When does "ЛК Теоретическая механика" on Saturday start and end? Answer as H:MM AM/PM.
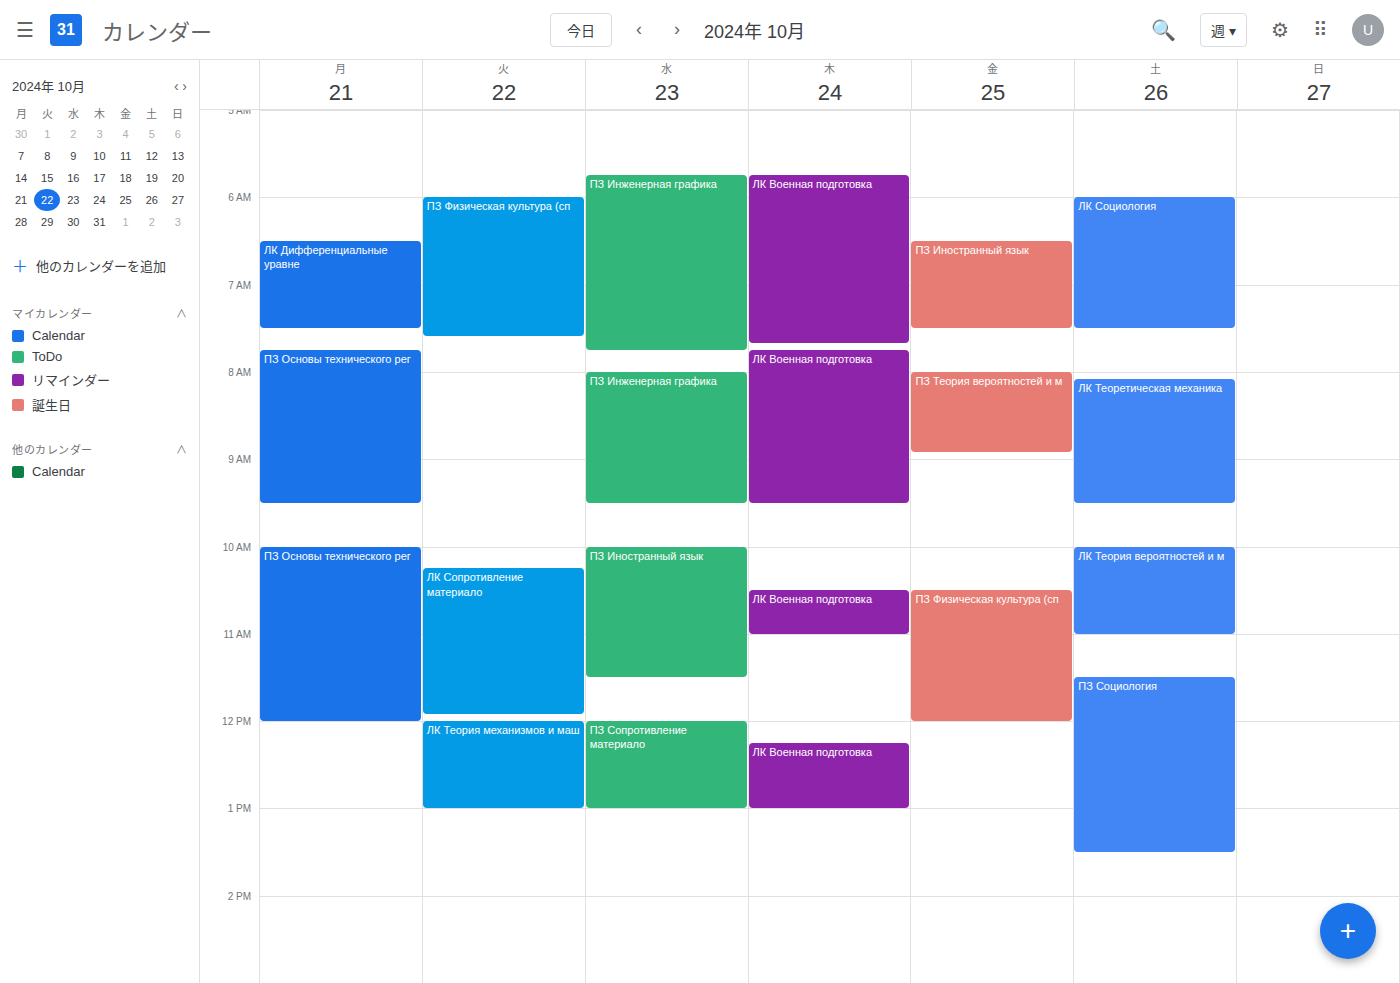
8:05 AM to 9:30 AM